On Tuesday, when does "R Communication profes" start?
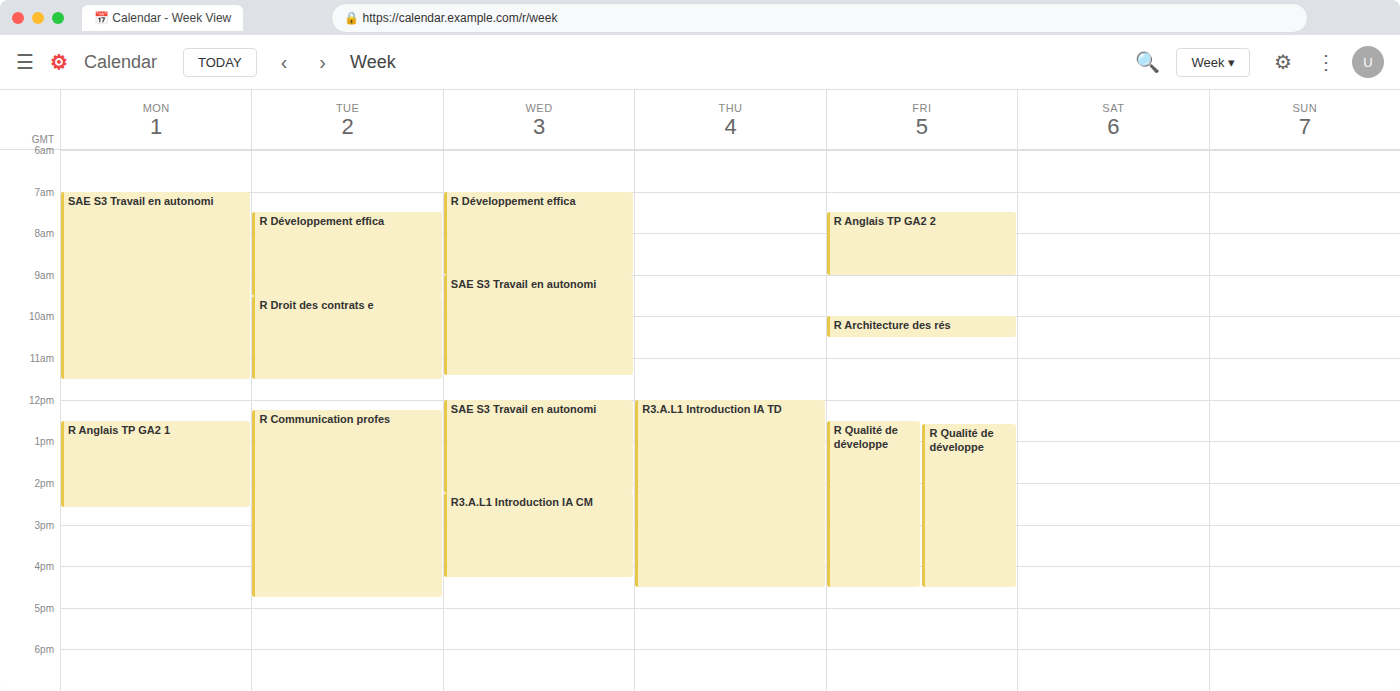
12:15 PM